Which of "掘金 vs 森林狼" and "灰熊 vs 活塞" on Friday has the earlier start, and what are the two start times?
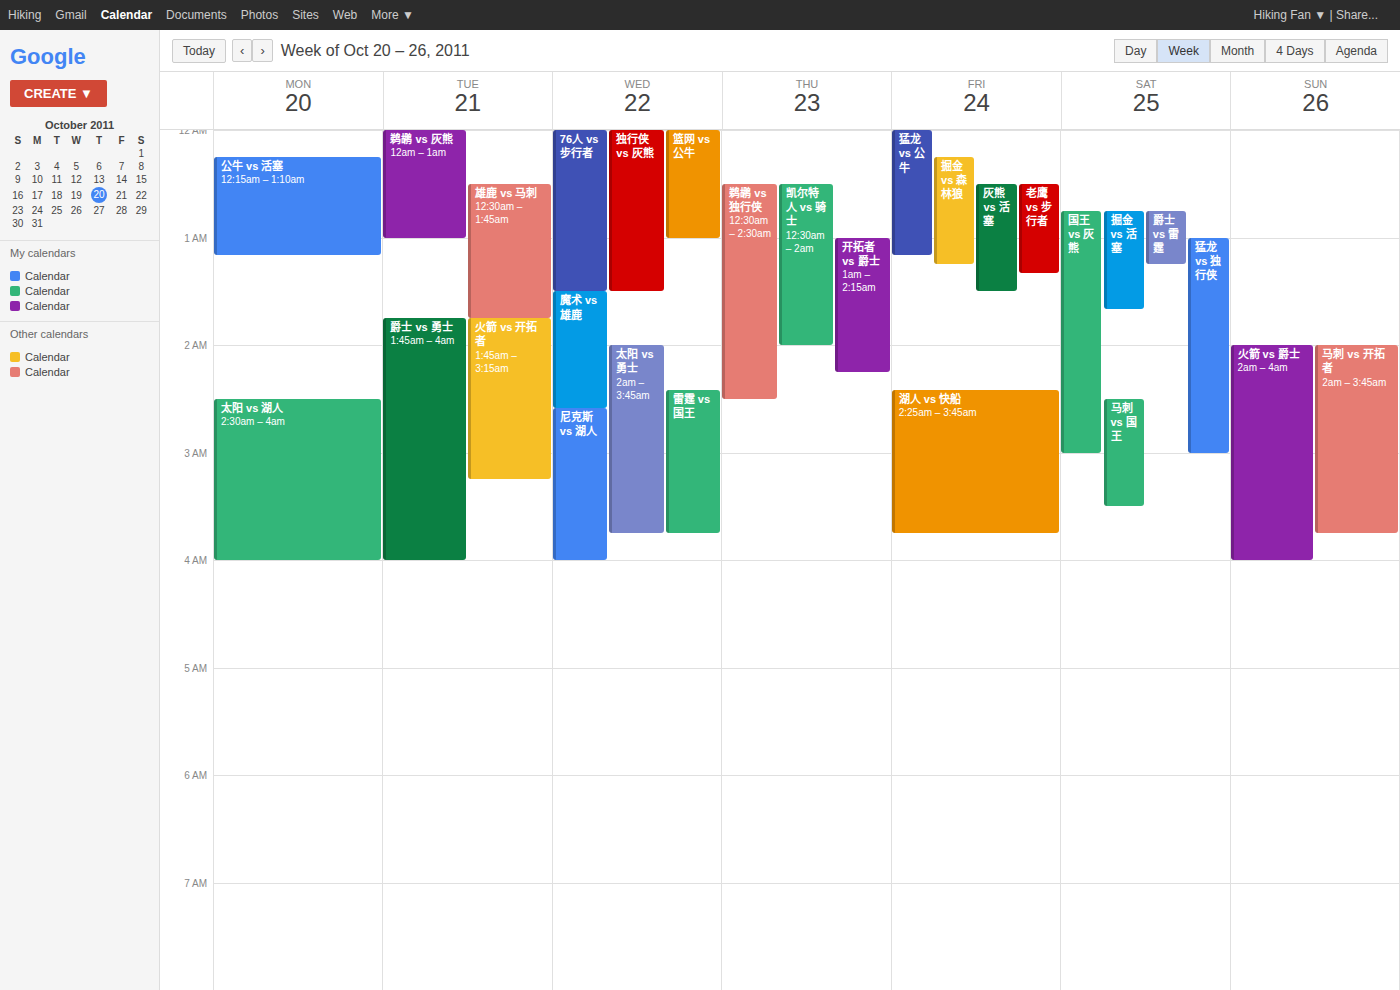
"掘金 vs 森林狼" 12:15 AM; "灰熊 vs 活塞" 12:30 AM.